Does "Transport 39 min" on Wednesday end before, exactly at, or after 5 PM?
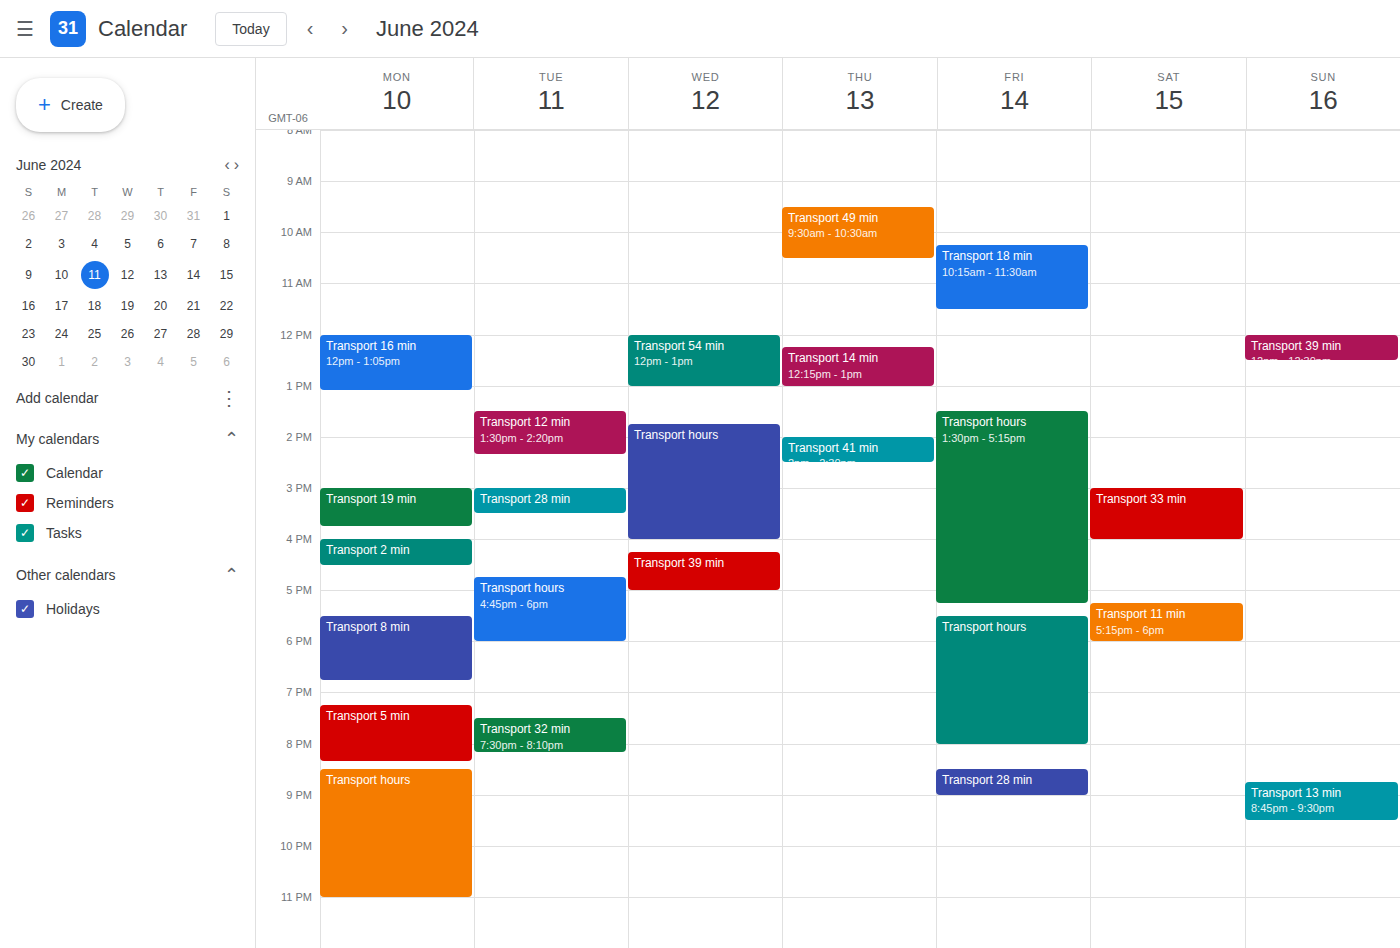
5:00 PM -- exactly at 5 PM, on the 5 PM line.